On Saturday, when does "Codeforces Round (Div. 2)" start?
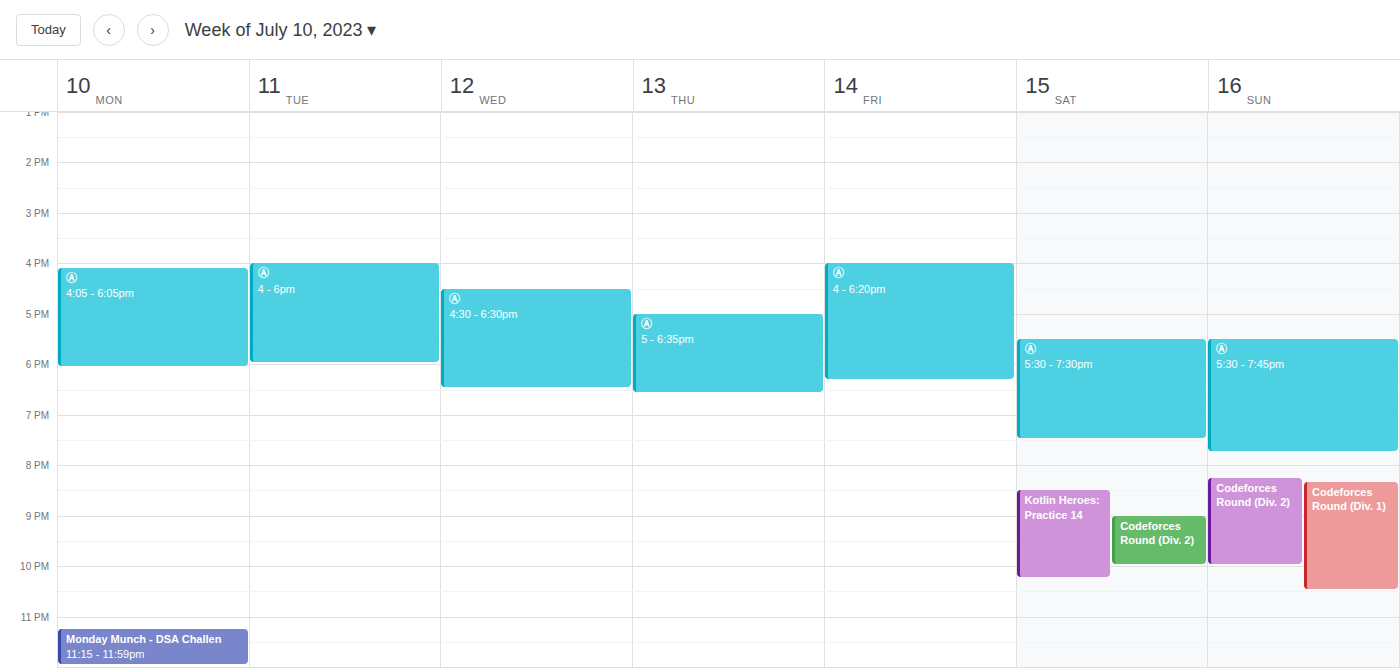
21:00